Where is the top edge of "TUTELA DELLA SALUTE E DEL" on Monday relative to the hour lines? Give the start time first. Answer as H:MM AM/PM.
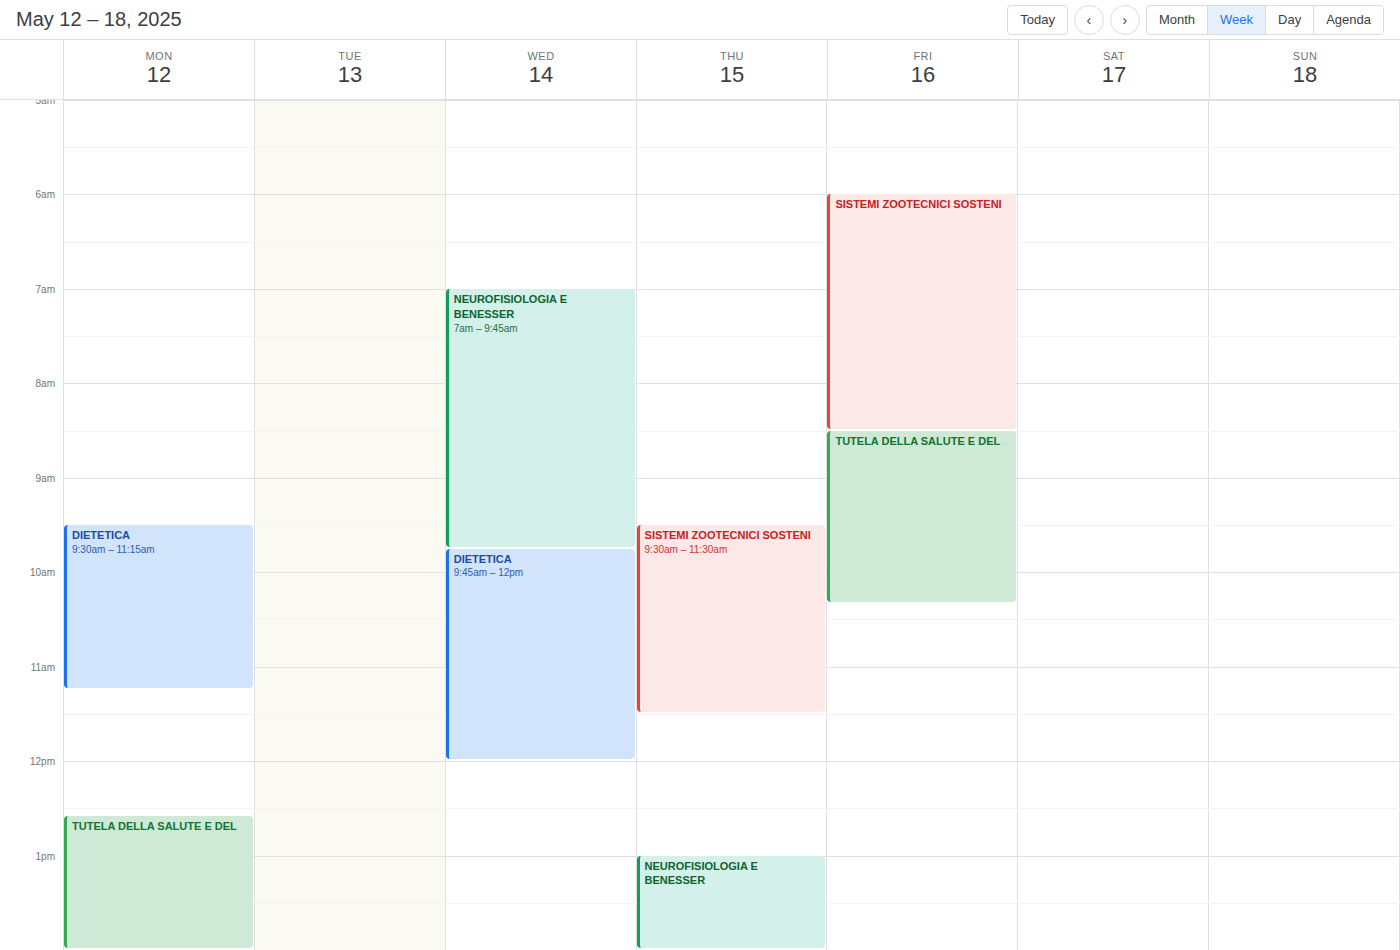
12:35 PM -- neither: 35 minutes below the 12 PM line and 25 minutes above the 1 PM line.